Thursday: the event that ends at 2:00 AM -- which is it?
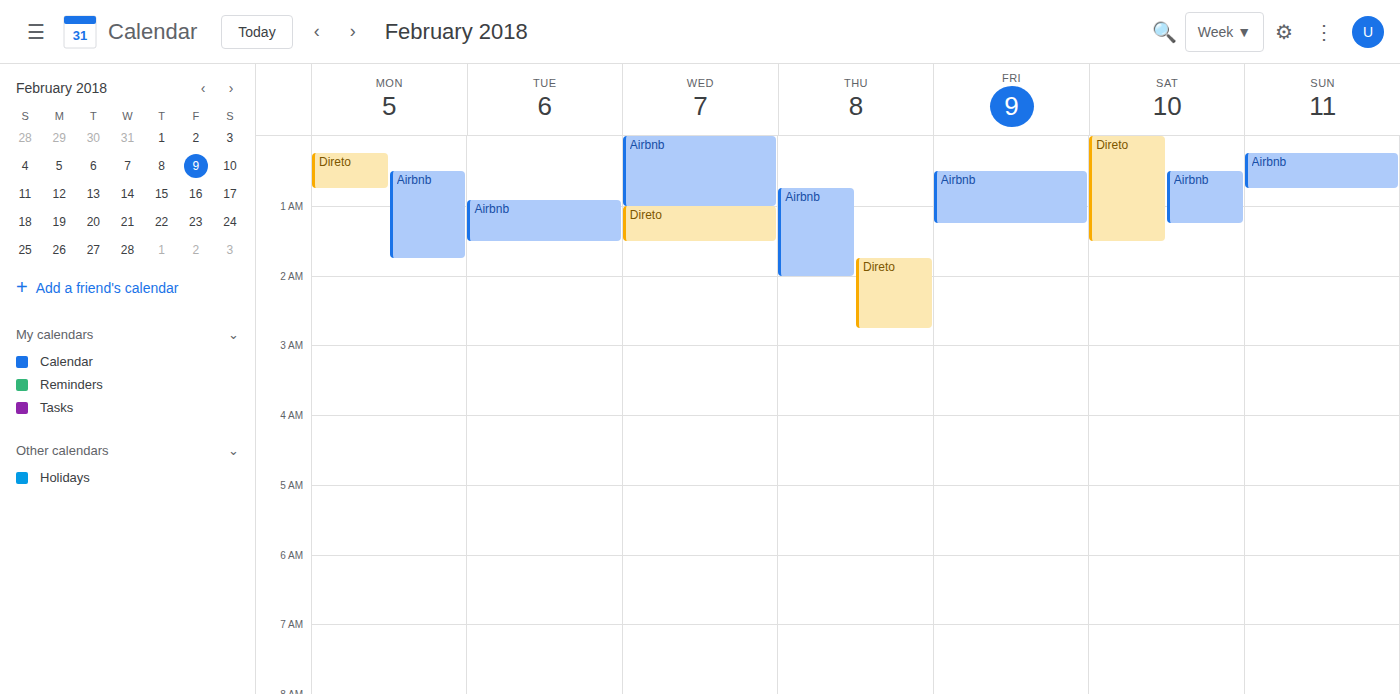
"Airbnb"